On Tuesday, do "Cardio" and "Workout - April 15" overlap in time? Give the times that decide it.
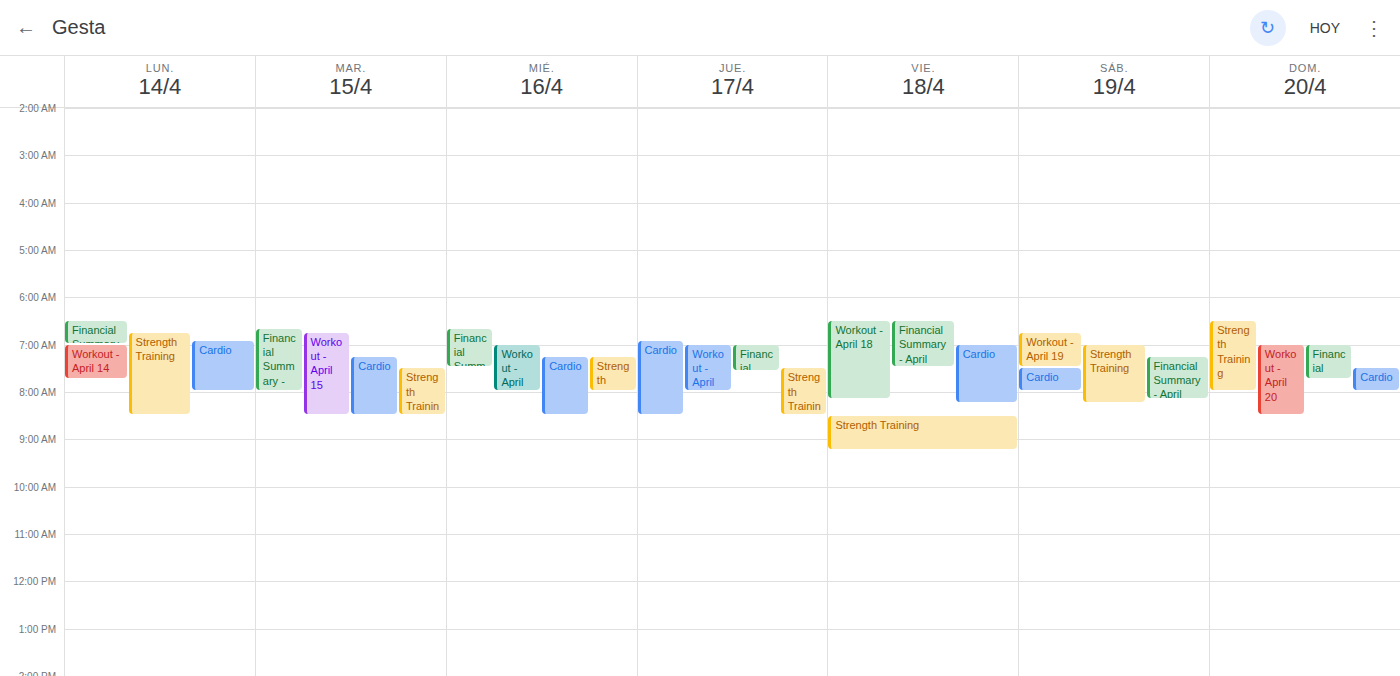
"Cardio" runs 7:15 AM to 8:30 AM, inside "Workout - April 15" -- they overlap.